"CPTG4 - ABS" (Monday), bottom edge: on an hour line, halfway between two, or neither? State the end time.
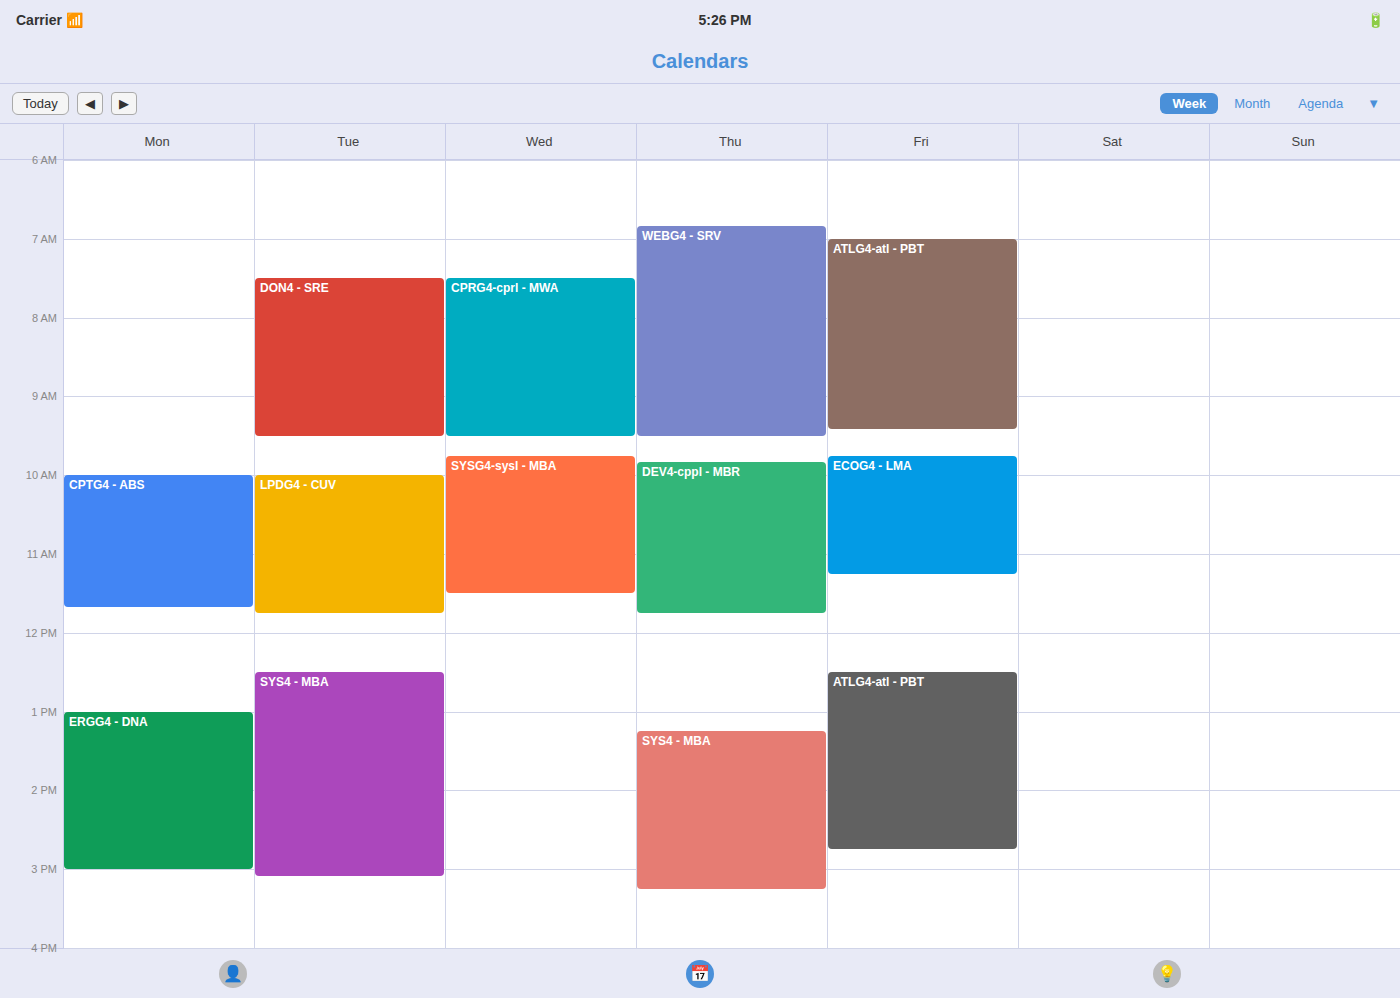
11:40 AM -- neither: 40 minutes below the 11 AM line and 20 minutes above the 12 PM line.